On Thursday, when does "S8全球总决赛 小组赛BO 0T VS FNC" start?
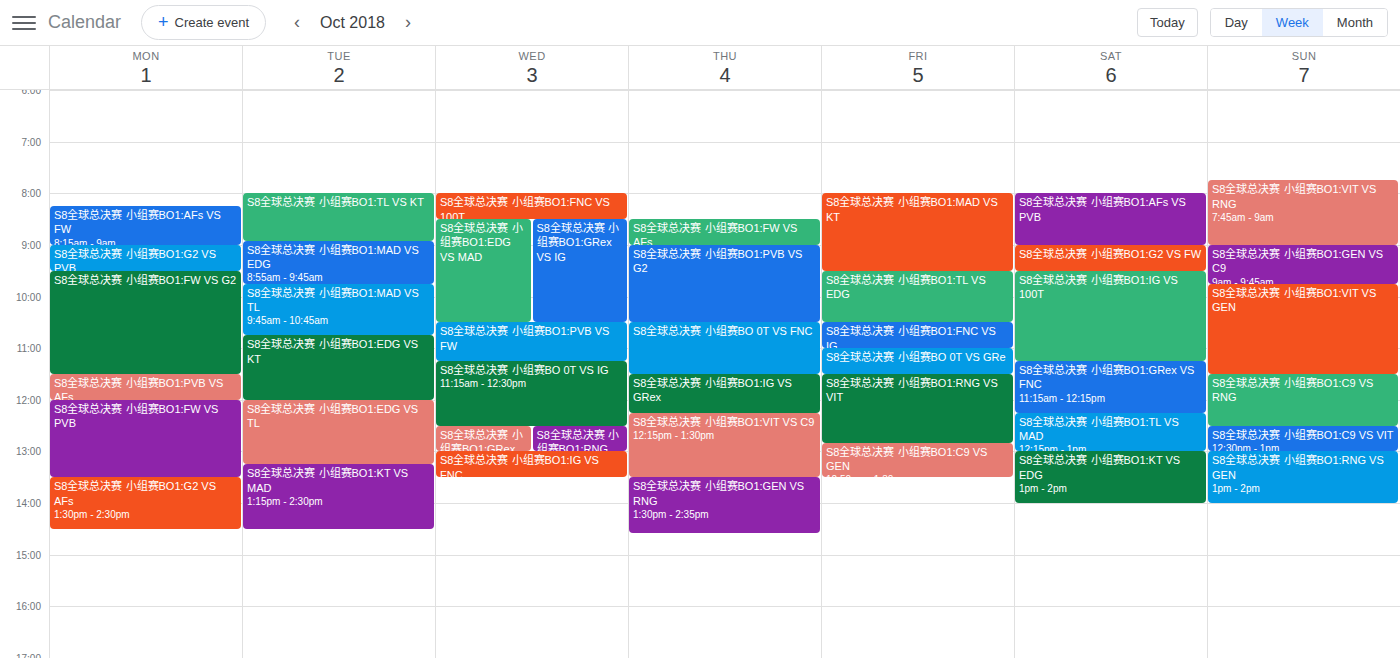
10:30 AM